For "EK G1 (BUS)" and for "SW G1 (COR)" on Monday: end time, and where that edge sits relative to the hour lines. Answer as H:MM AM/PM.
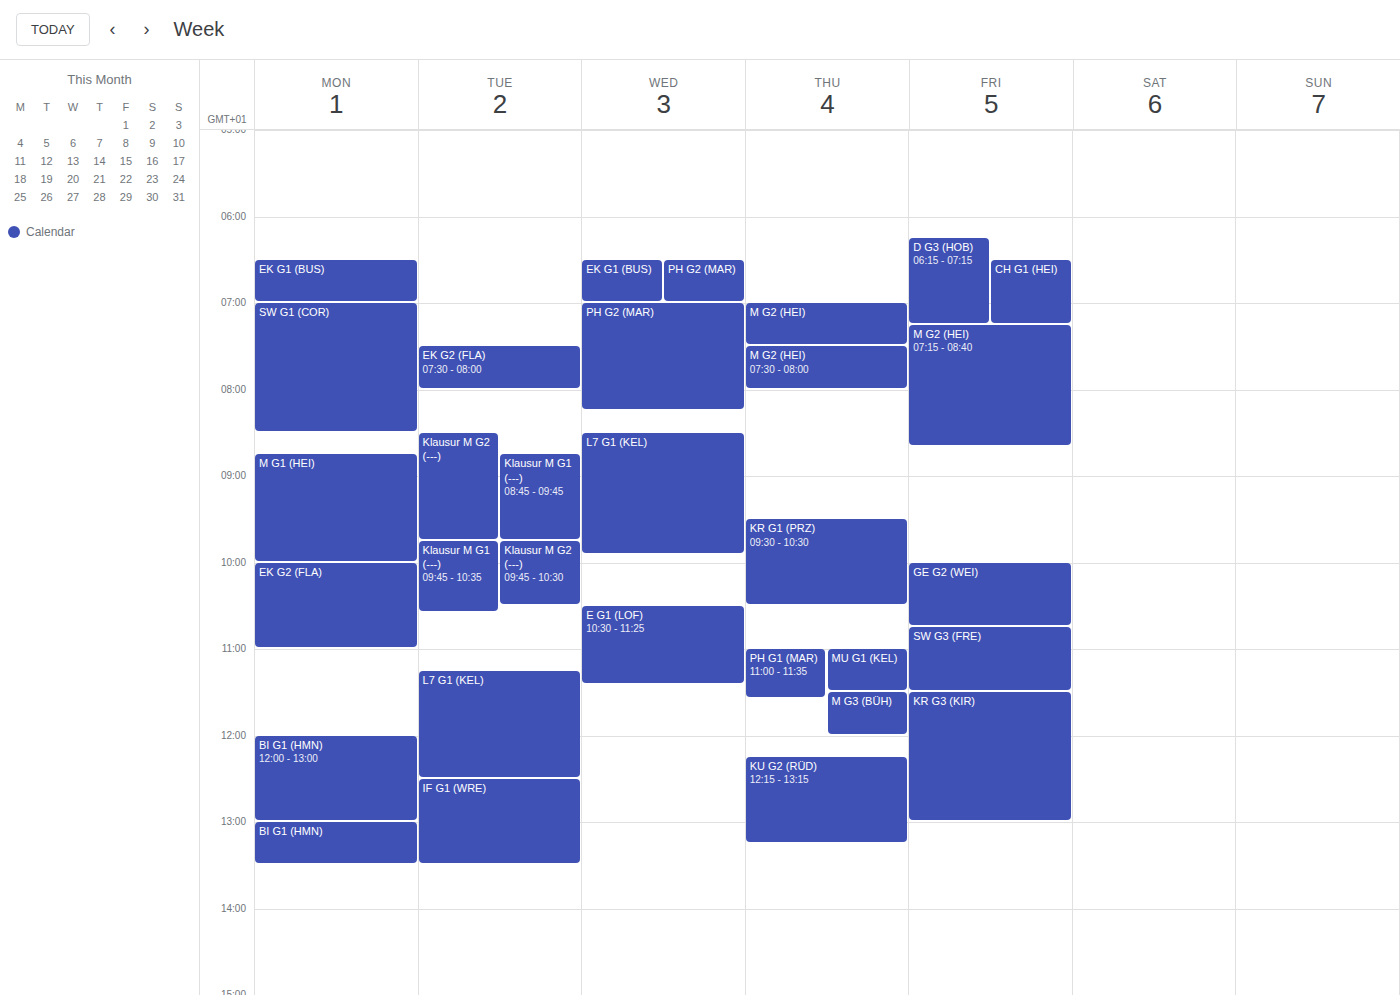
"EK G1 (BUS)": 7:00 AM, exactly on the 7 AM line. "SW G1 (COR)": 8:30 AM, halfway between the 8 AM and 9 AM lines.